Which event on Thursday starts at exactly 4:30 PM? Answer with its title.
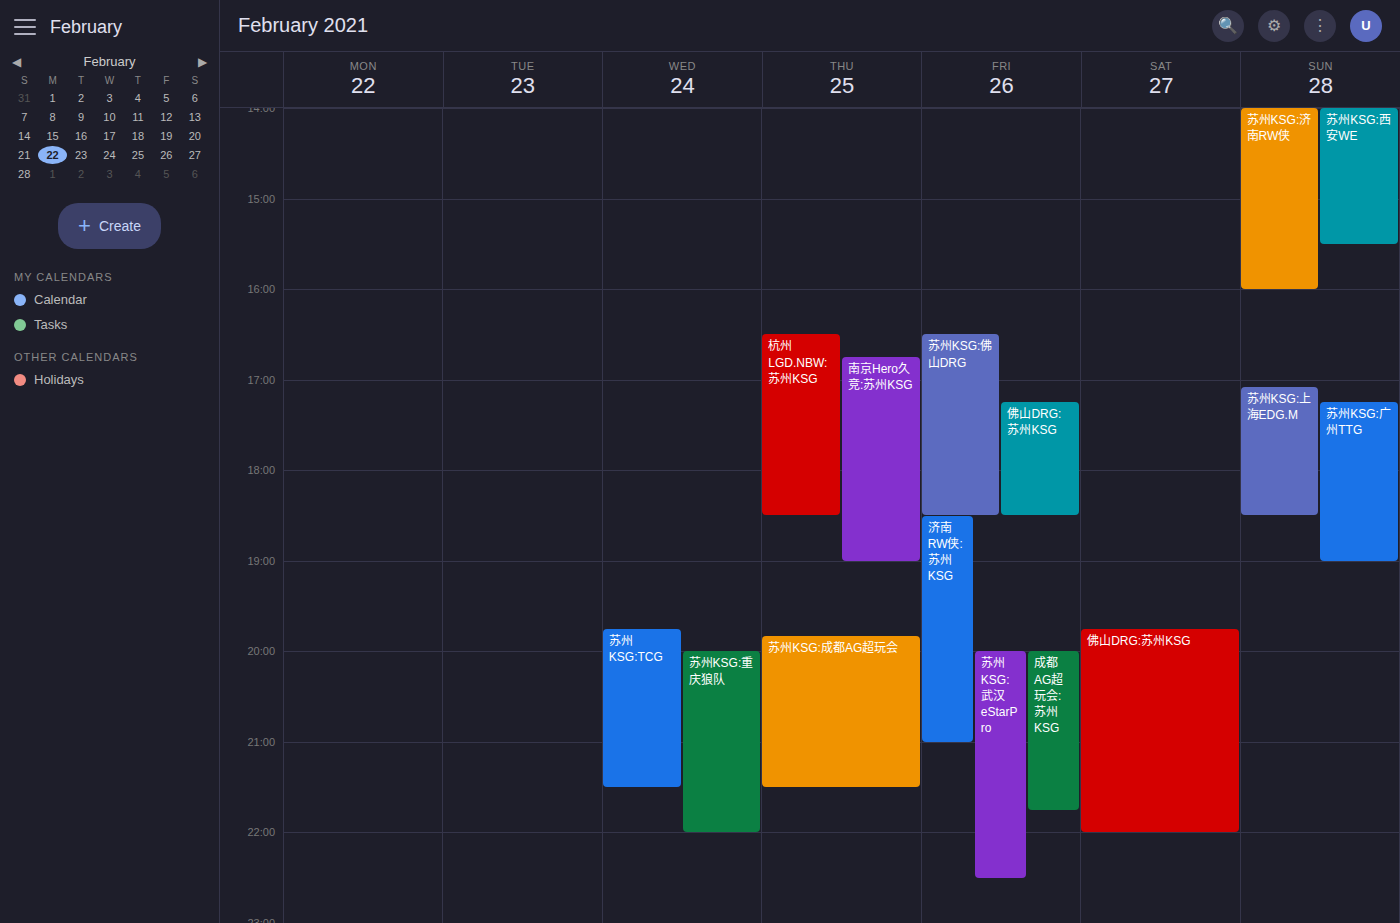
"杭州LGD.NBW:苏州KSG"